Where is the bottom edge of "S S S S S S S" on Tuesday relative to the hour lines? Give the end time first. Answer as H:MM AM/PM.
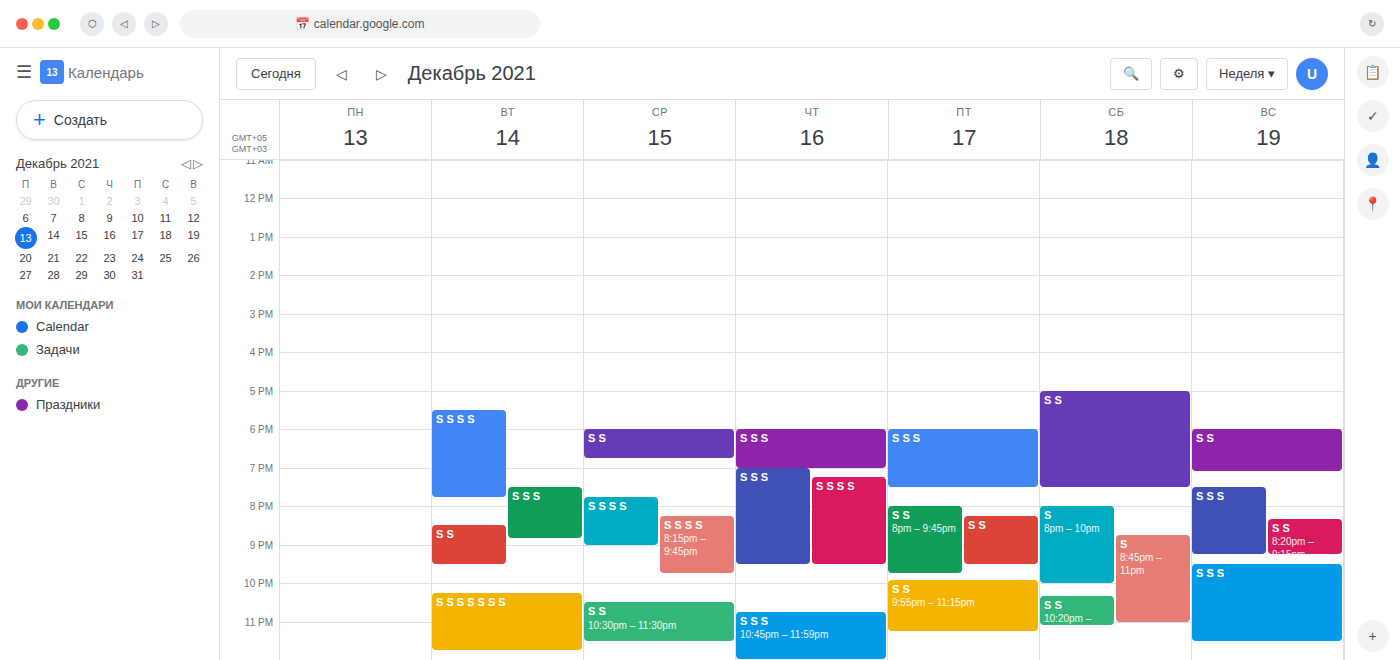
11:45 PM -- neither: three quarters of the way from the 11 PM line to the 12 AM line.